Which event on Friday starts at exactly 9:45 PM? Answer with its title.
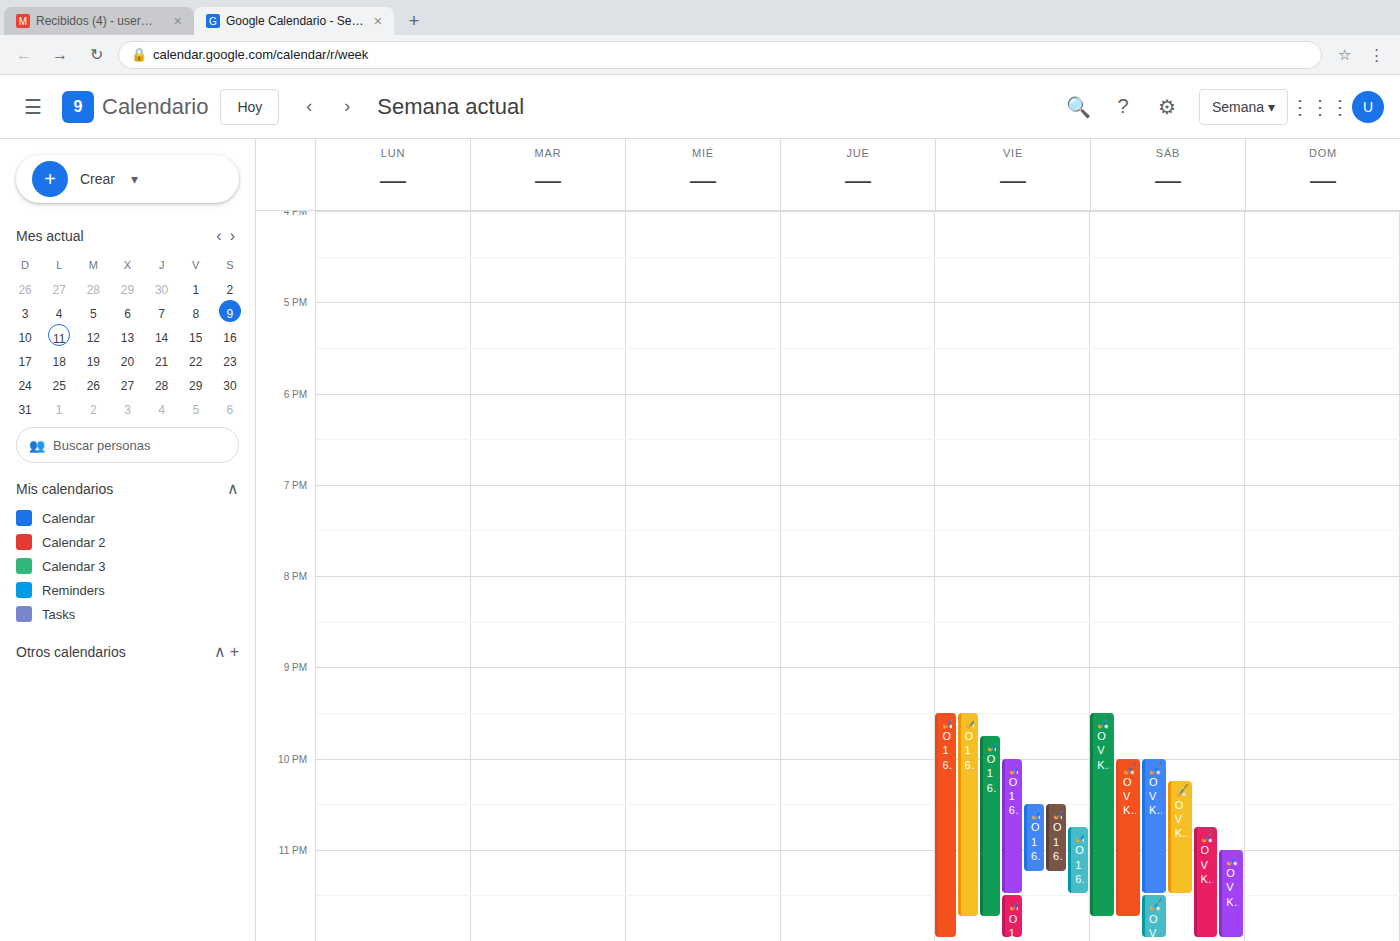
"🏑 O16 M129 | Myra JO16-1"